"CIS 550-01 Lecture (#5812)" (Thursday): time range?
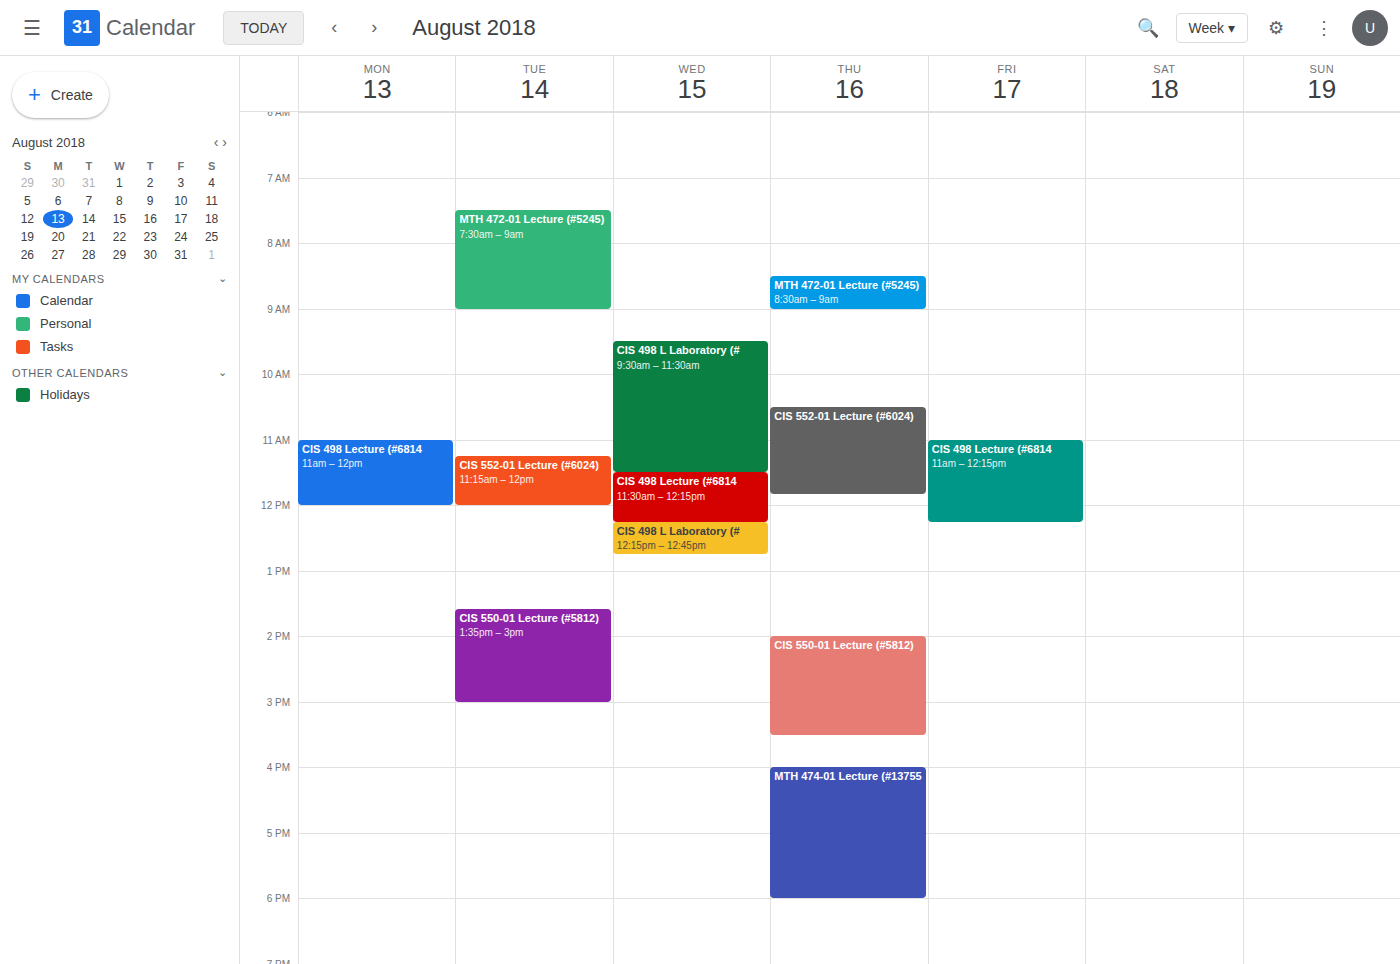
14:00 to 15:30